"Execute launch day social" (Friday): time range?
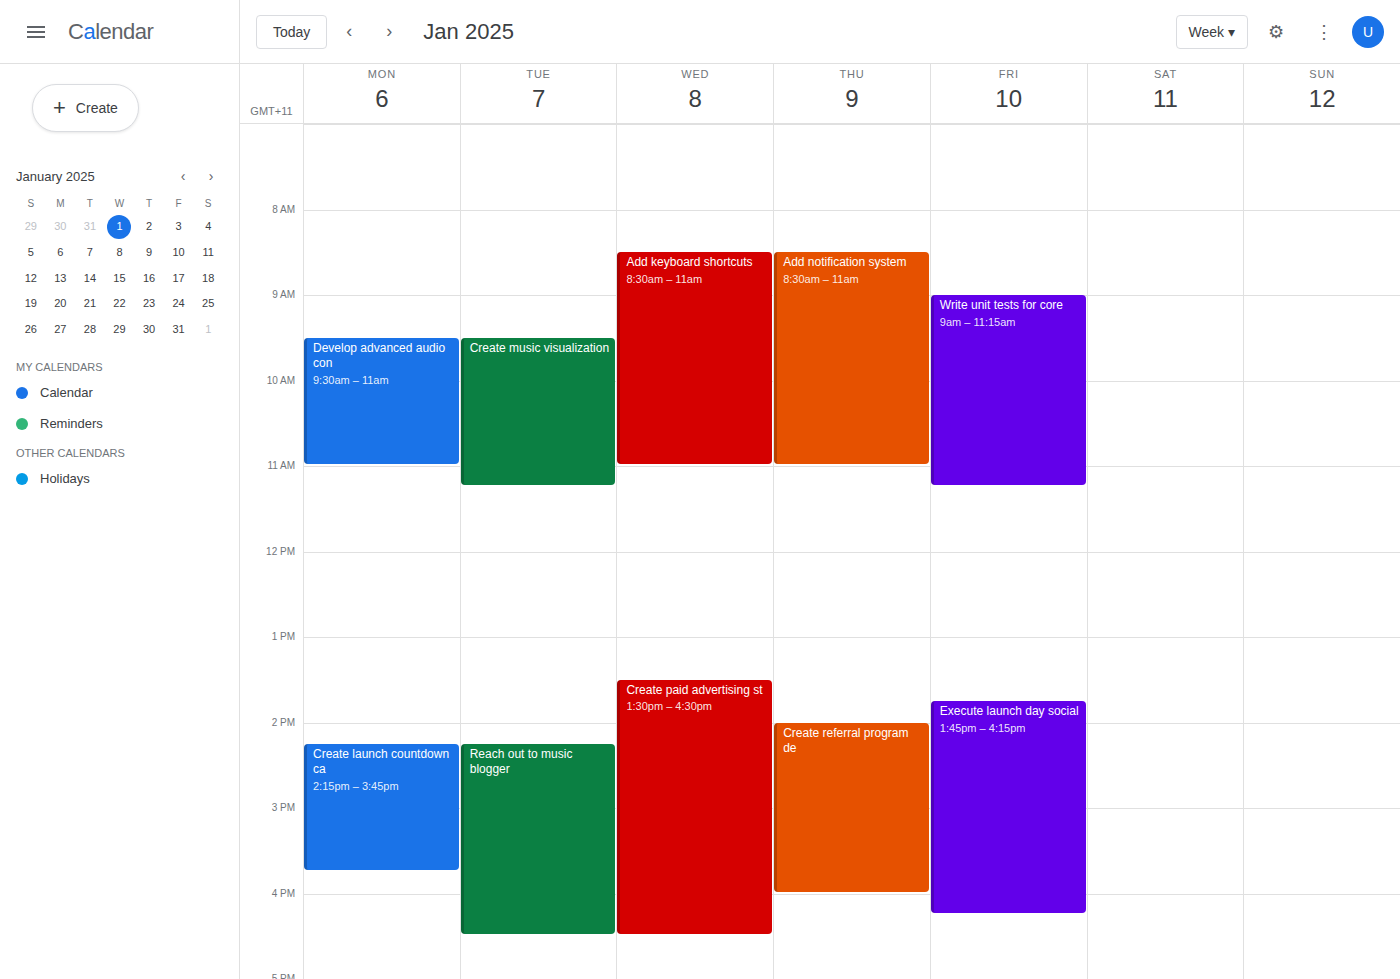
1:45 PM to 4:15 PM